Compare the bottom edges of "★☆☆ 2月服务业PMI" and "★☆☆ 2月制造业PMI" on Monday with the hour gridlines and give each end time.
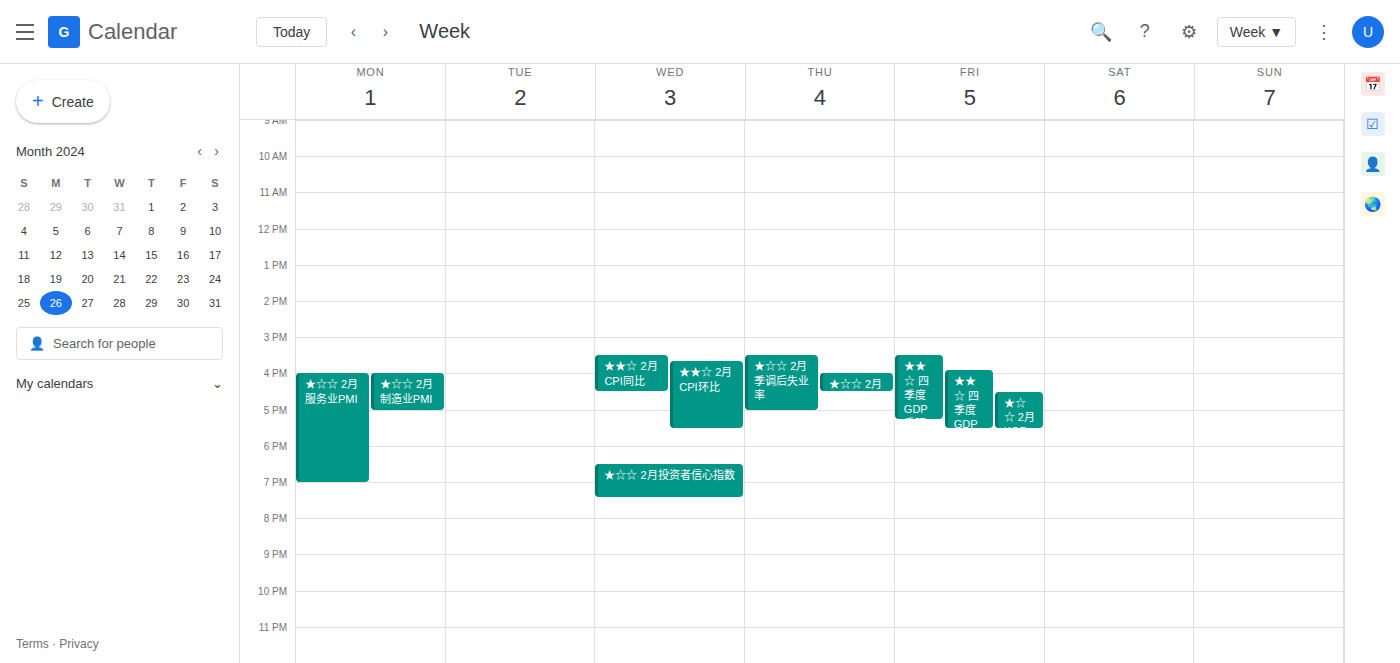
"★☆☆ 2月服务业PMI": 7:00 PM, exactly on the 7 PM line. "★☆☆ 2月制造业PMI": 5:00 PM, exactly on the 5 PM line.